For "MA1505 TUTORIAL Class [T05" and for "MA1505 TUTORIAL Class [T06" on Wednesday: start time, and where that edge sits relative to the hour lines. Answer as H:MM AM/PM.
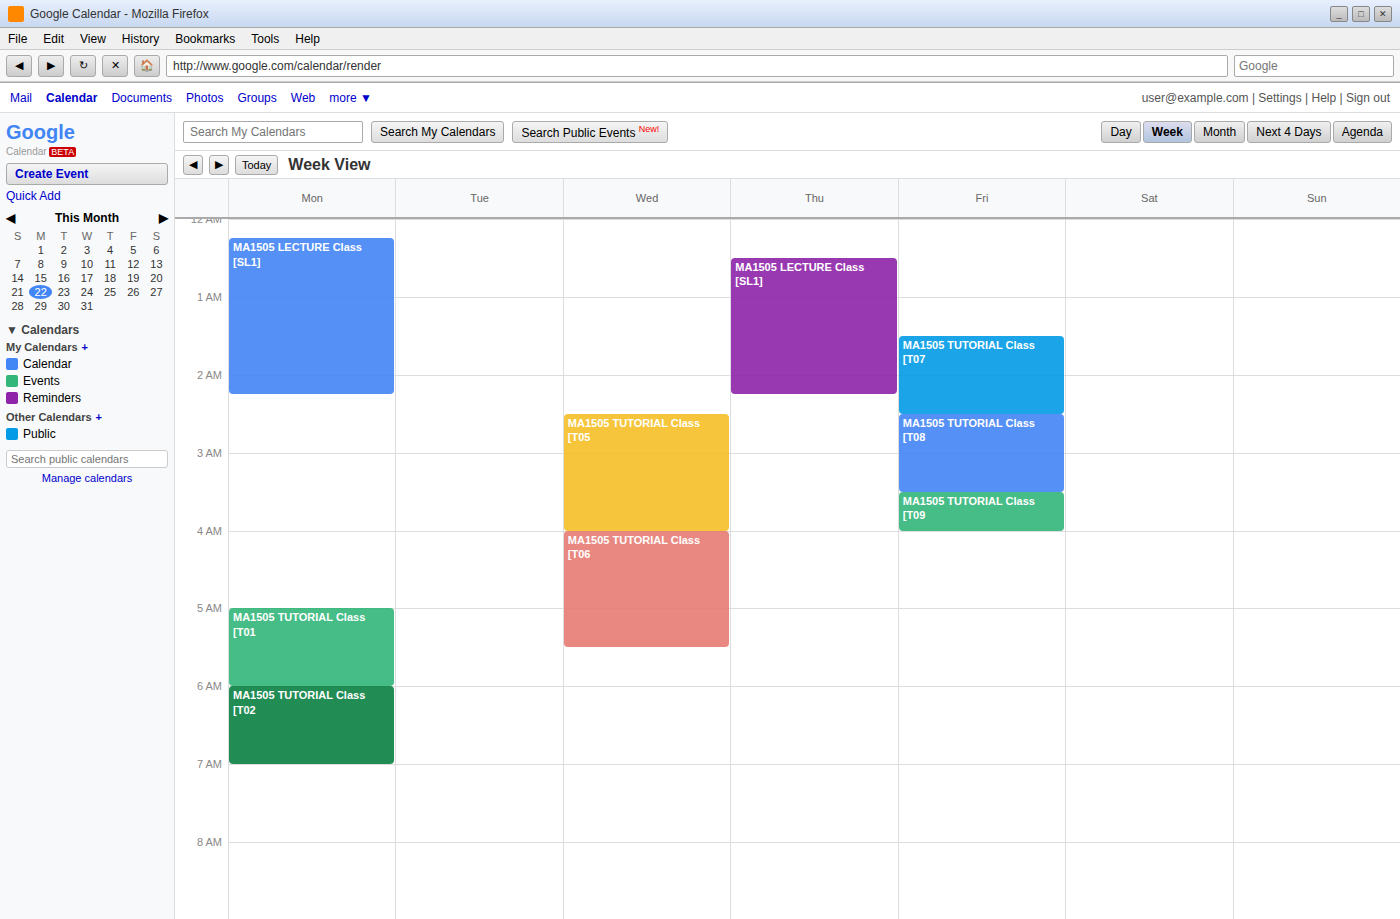
"MA1505 TUTORIAL Class [T05": 2:30 AM, halfway between the 2 AM and 3 AM lines. "MA1505 TUTORIAL Class [T06": 4:00 AM, exactly on the 4 AM line.